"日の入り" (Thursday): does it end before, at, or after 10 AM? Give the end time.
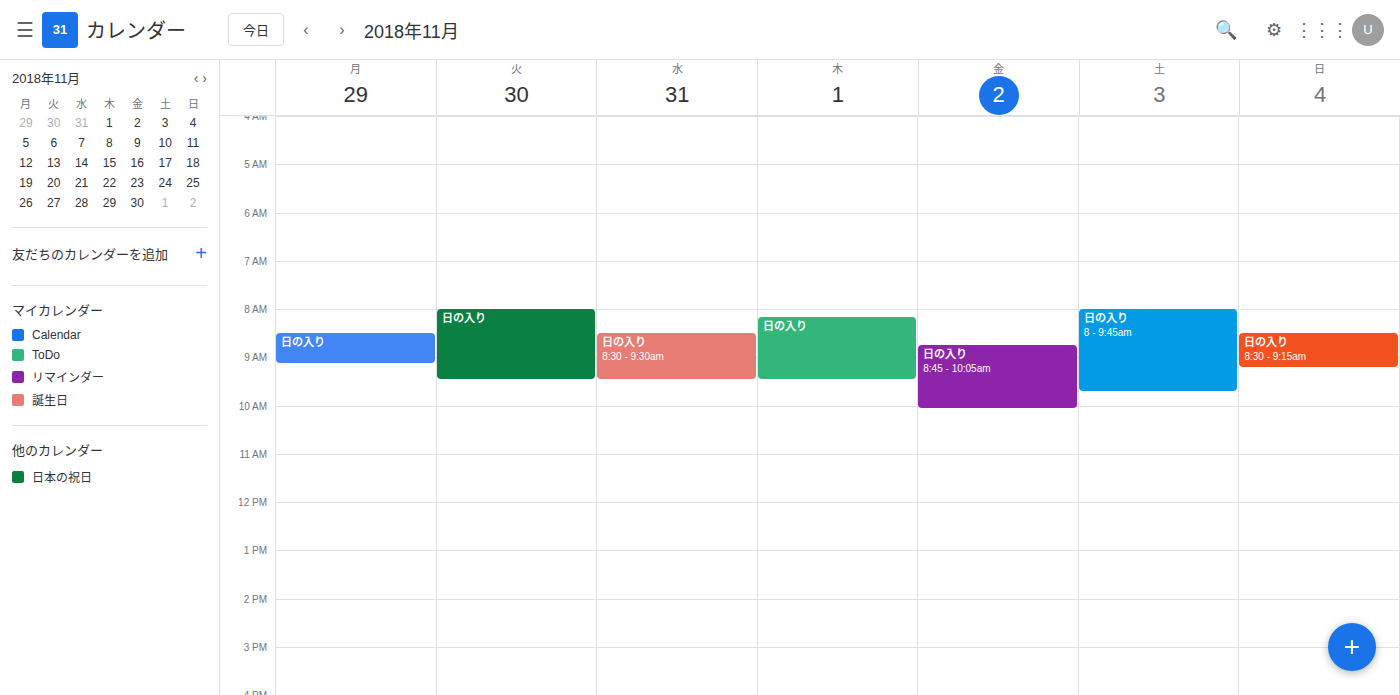
9:30 AM -- before 10 AM, 30 minutes above the 10 AM line.